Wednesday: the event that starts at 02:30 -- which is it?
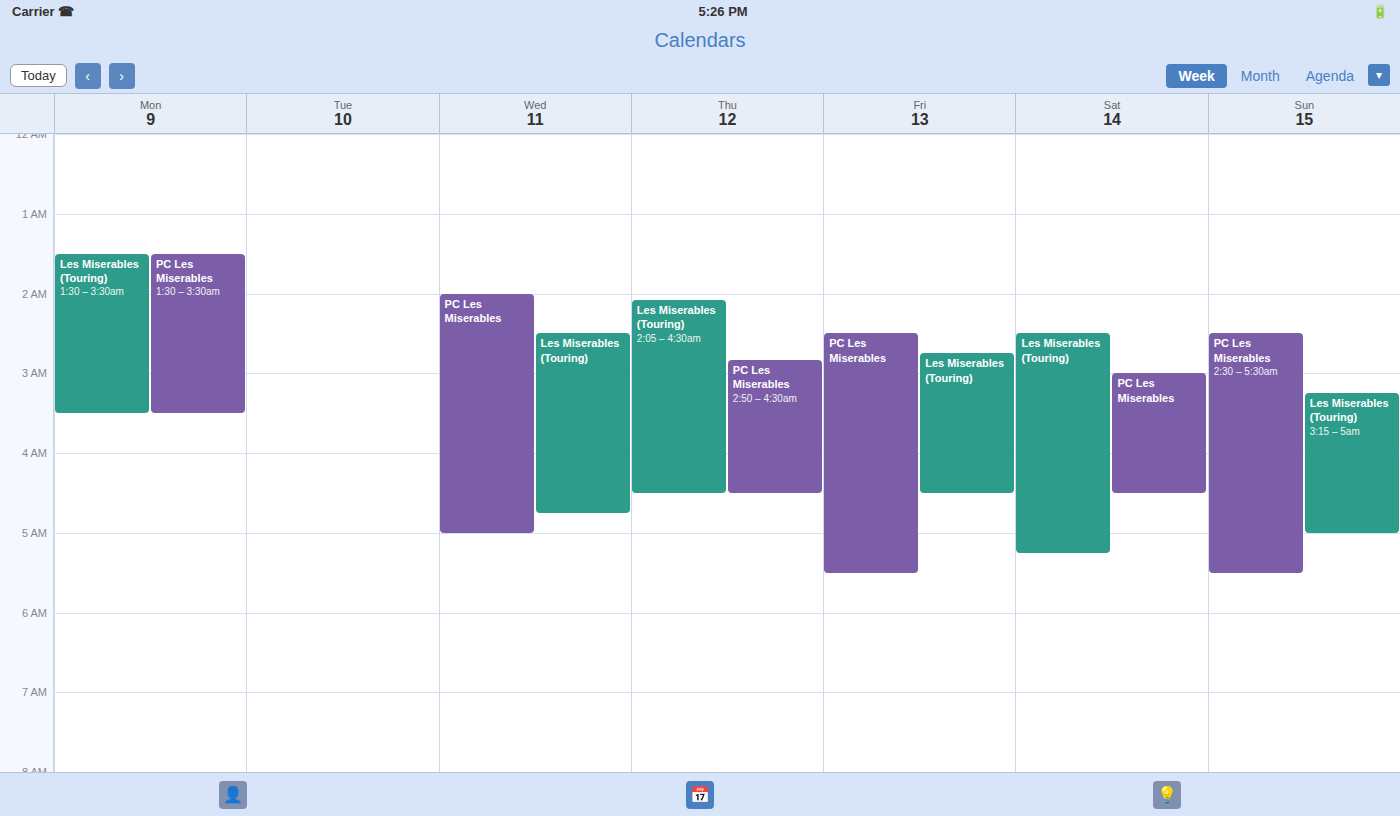
"Les Miserables (Touring)"